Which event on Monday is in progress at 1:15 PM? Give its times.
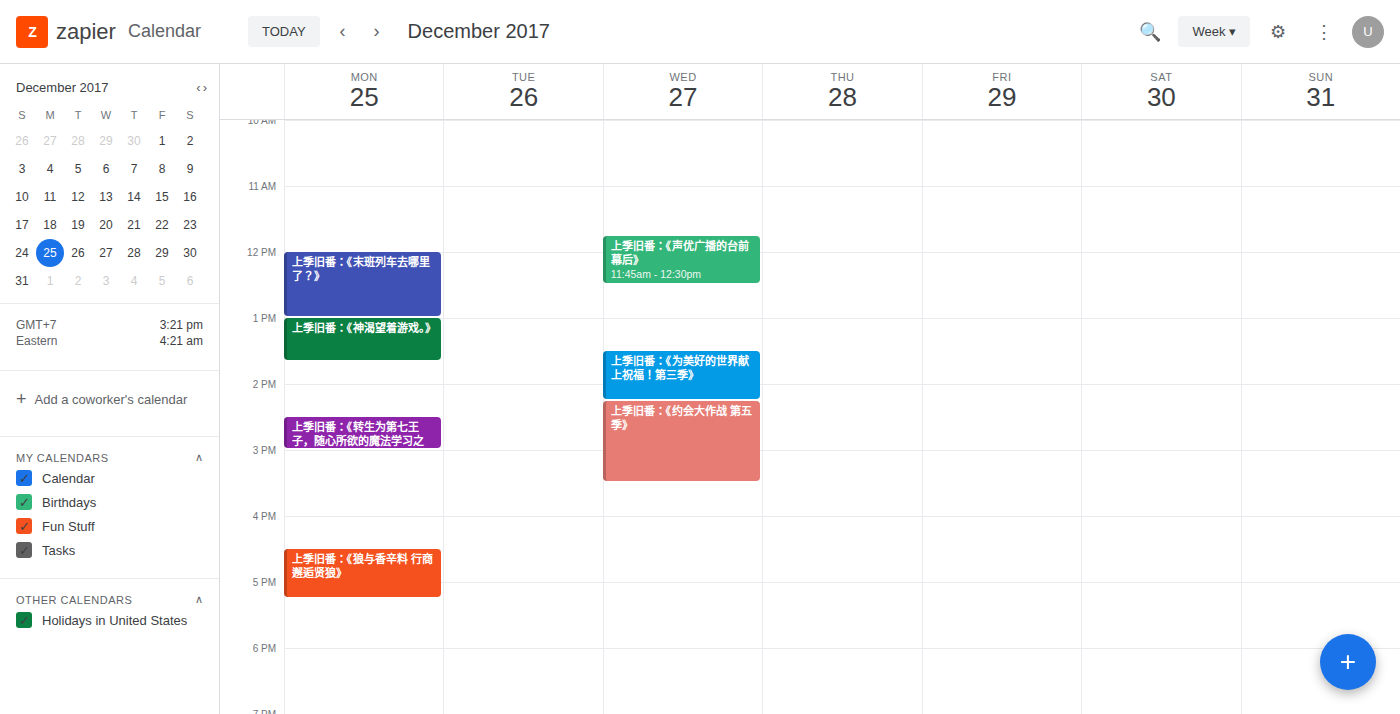
"上季旧番：《神渴望着游戏。》", 1:00 PM to 1:40 PM